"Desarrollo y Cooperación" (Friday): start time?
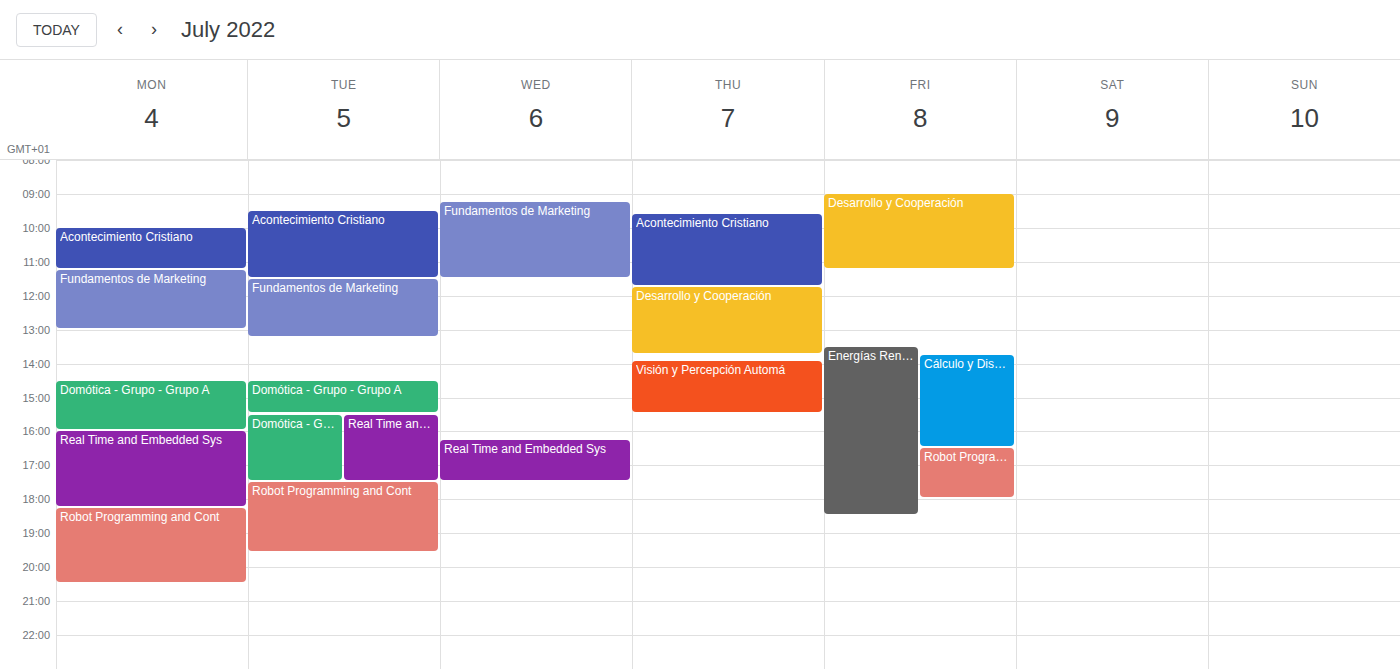
9:00 AM